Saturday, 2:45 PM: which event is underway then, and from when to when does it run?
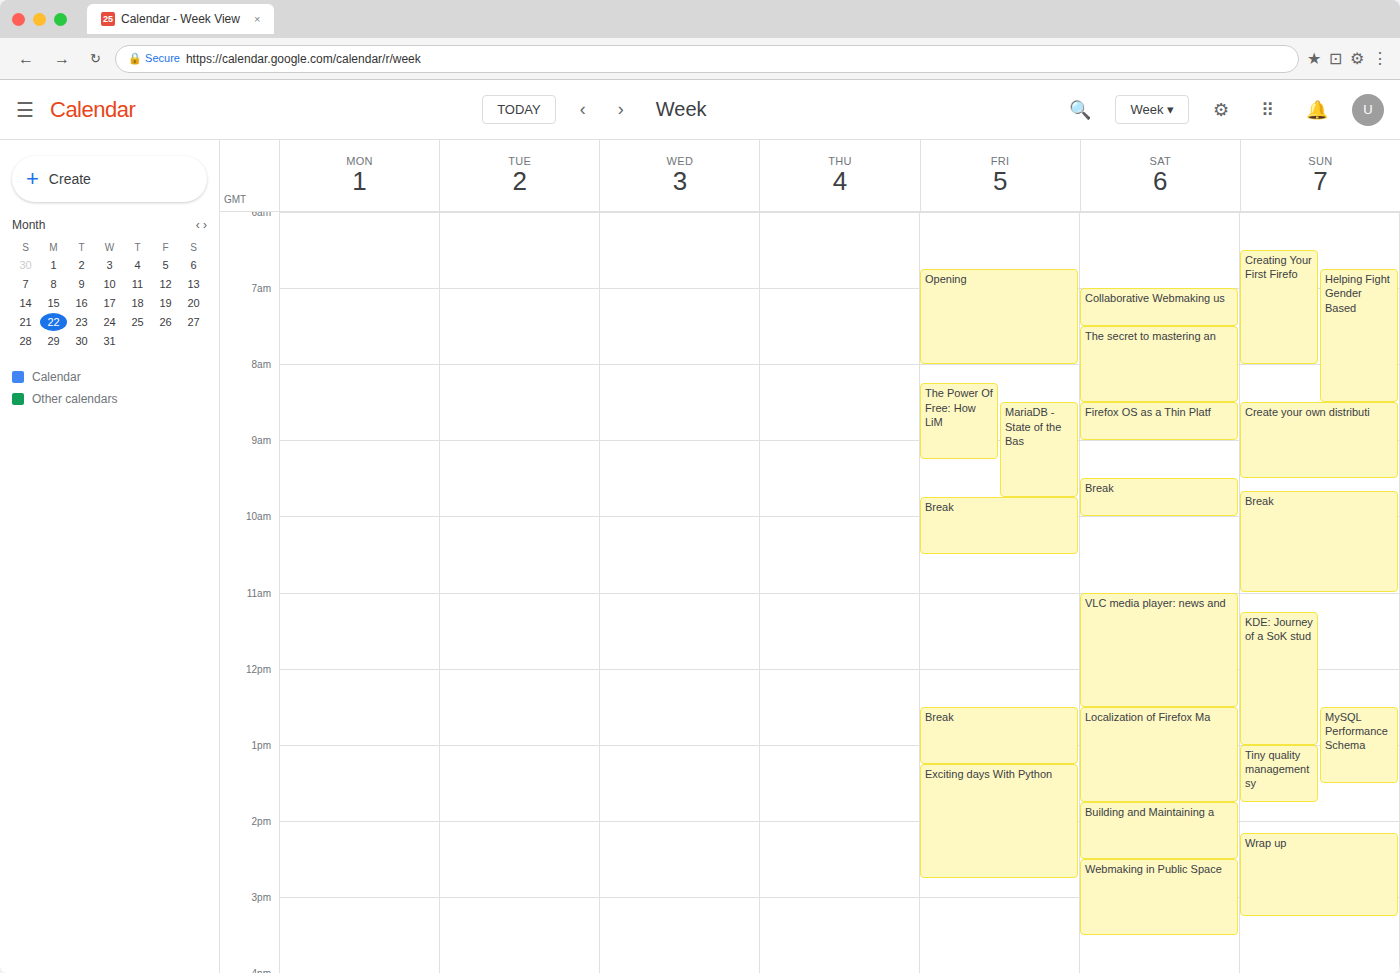
"Webmaking in Public Space", 2:30 PM to 3:30 PM